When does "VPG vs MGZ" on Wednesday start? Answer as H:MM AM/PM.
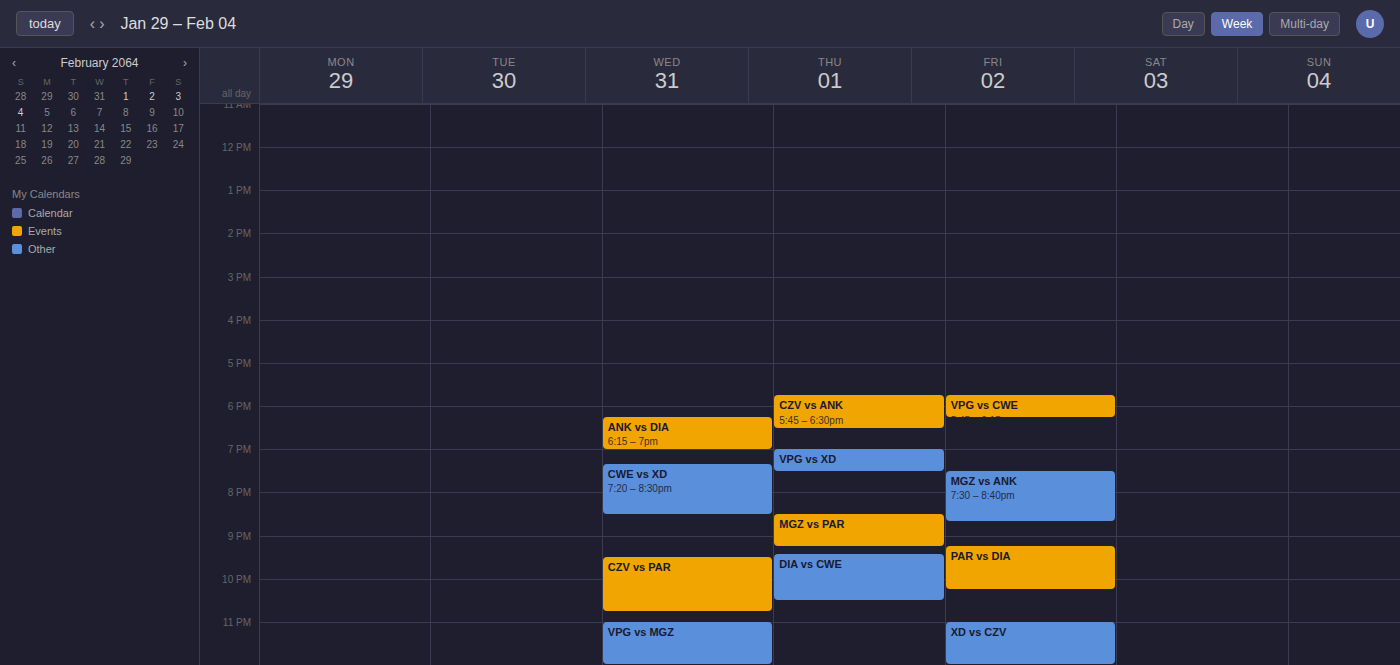
11:00 PM